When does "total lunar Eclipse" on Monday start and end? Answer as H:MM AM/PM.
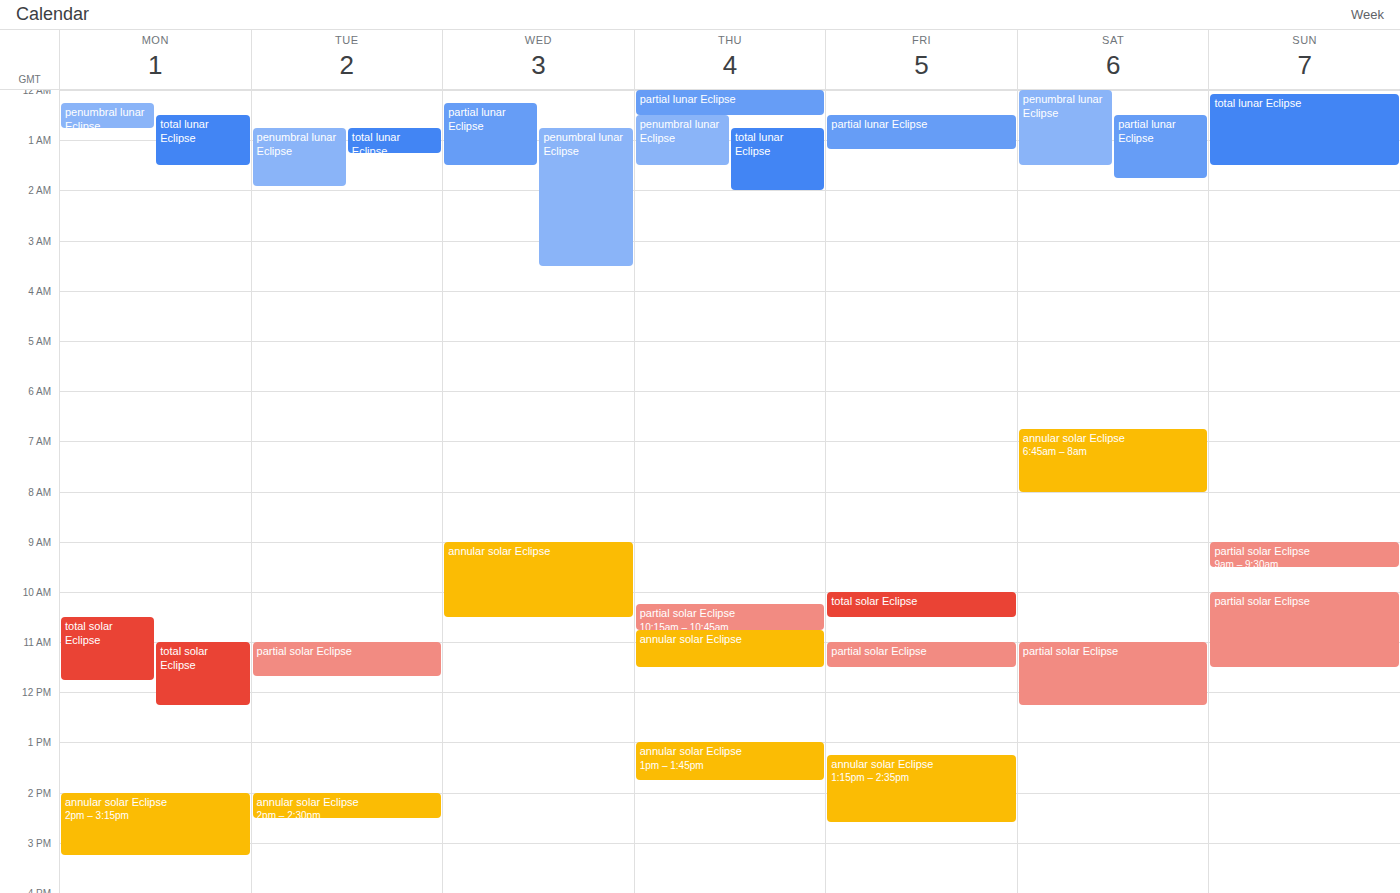
12:30 AM to 1:30 AM